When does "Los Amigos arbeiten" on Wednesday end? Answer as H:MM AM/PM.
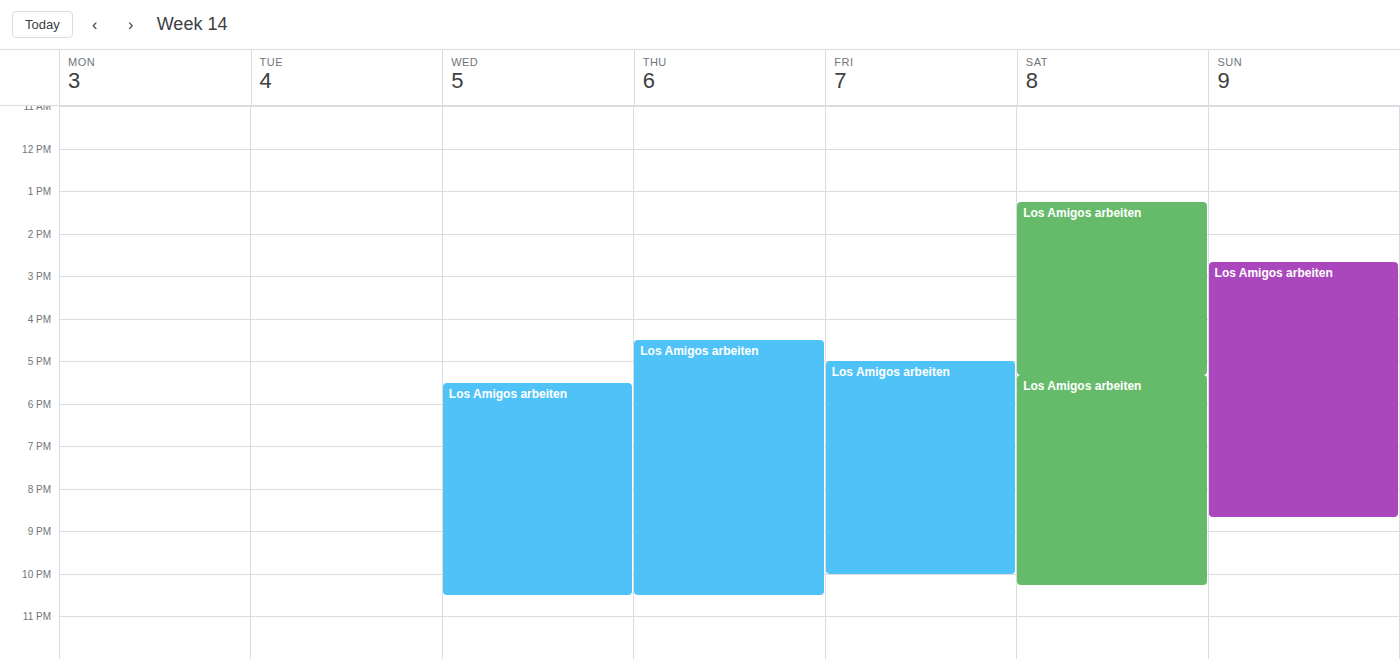
10:30 PM